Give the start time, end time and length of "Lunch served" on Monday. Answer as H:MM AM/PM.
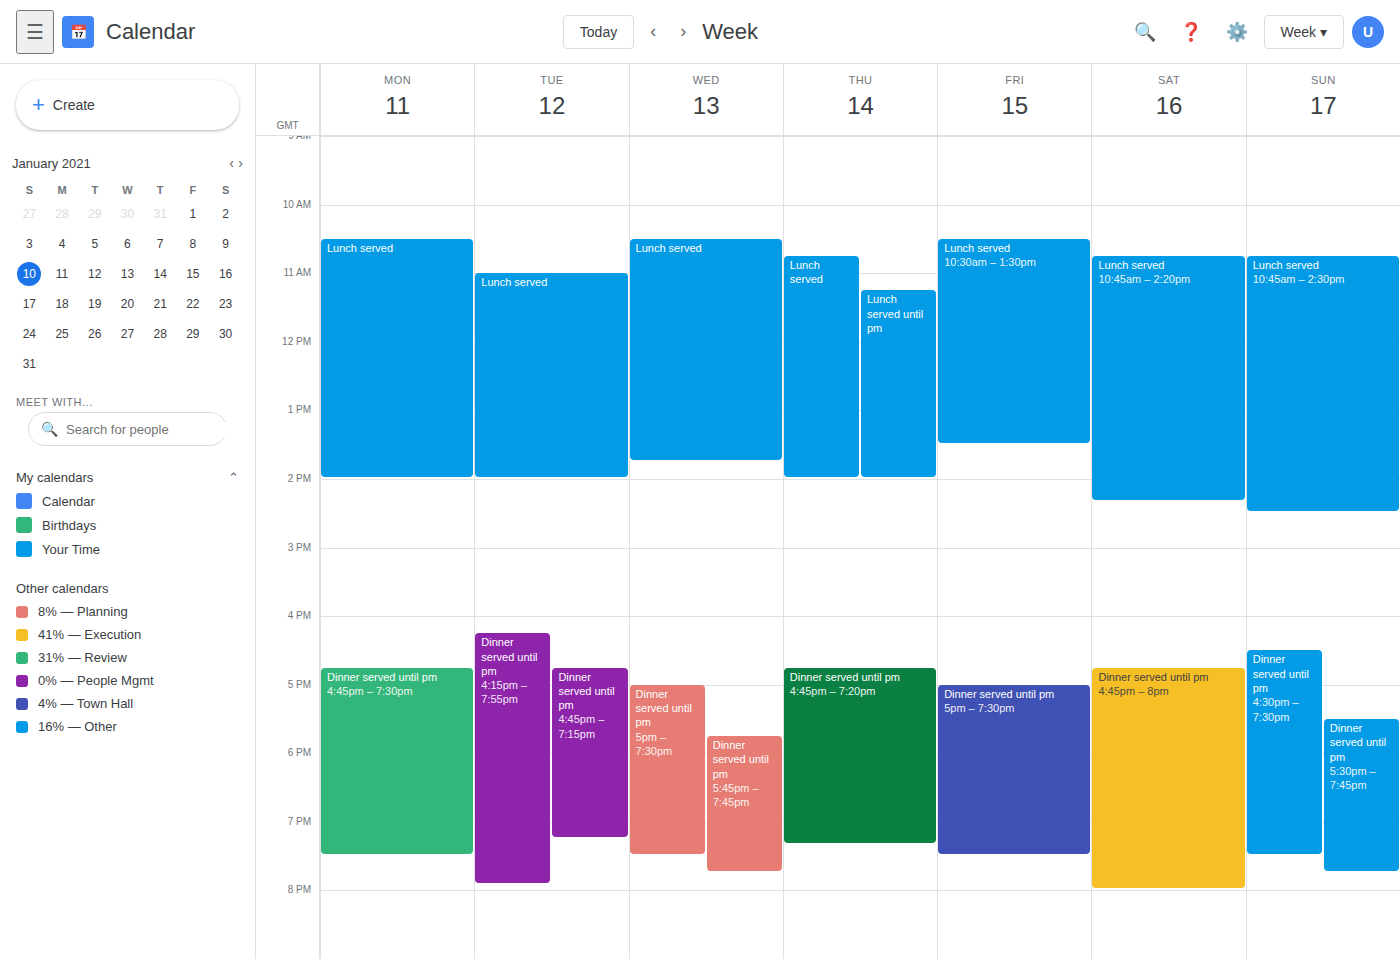
10:30 AM to 2:00 PM, 3 hours 30 minutes